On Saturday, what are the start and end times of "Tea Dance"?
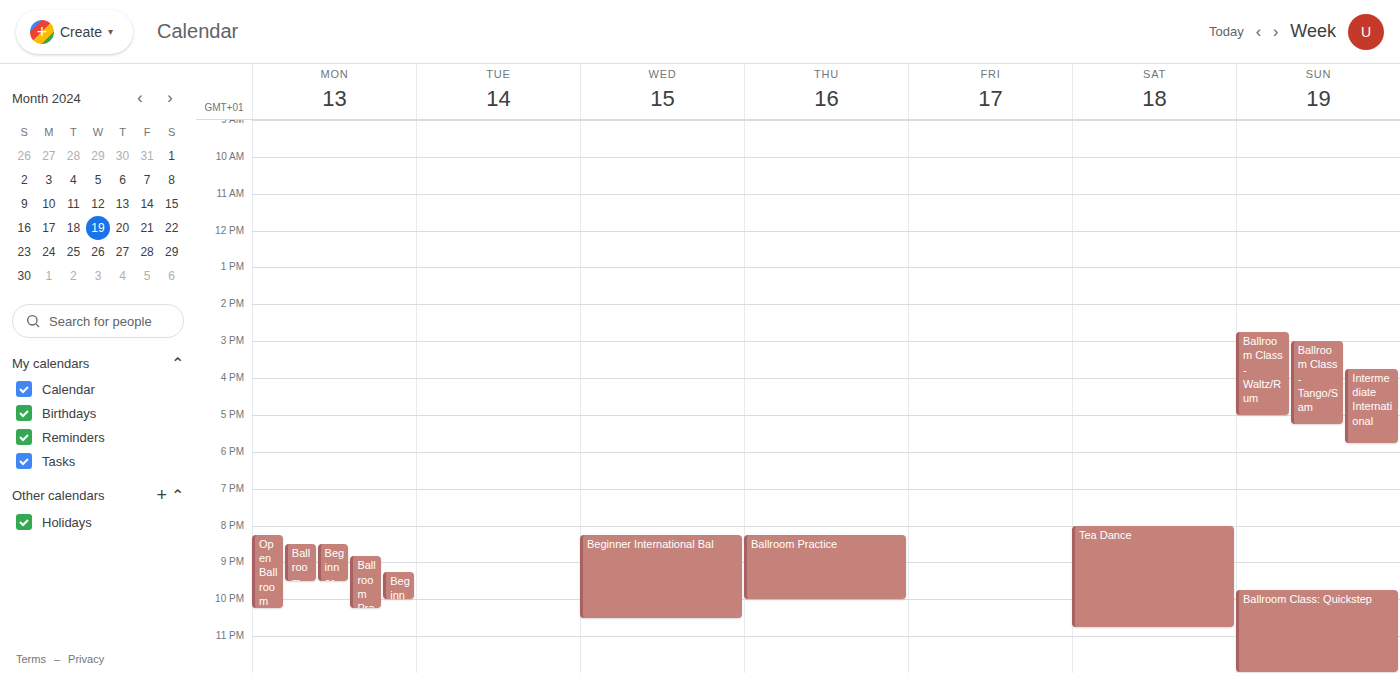
8:00 PM to 10:45 PM